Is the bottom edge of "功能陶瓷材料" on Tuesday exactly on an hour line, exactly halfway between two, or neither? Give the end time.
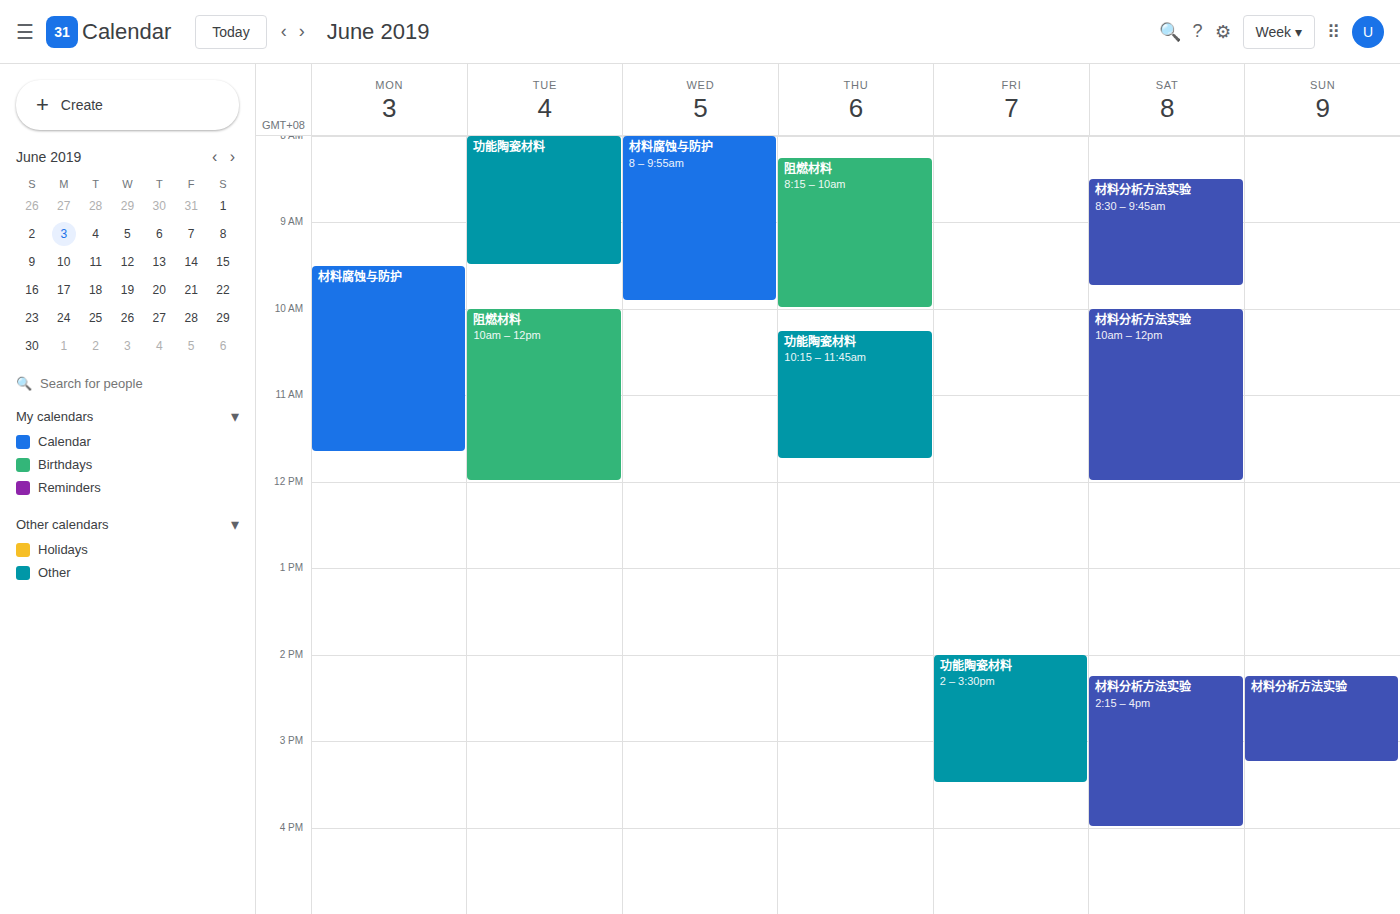
9:30 AM -- halfway between the 9 AM and 10 AM lines.